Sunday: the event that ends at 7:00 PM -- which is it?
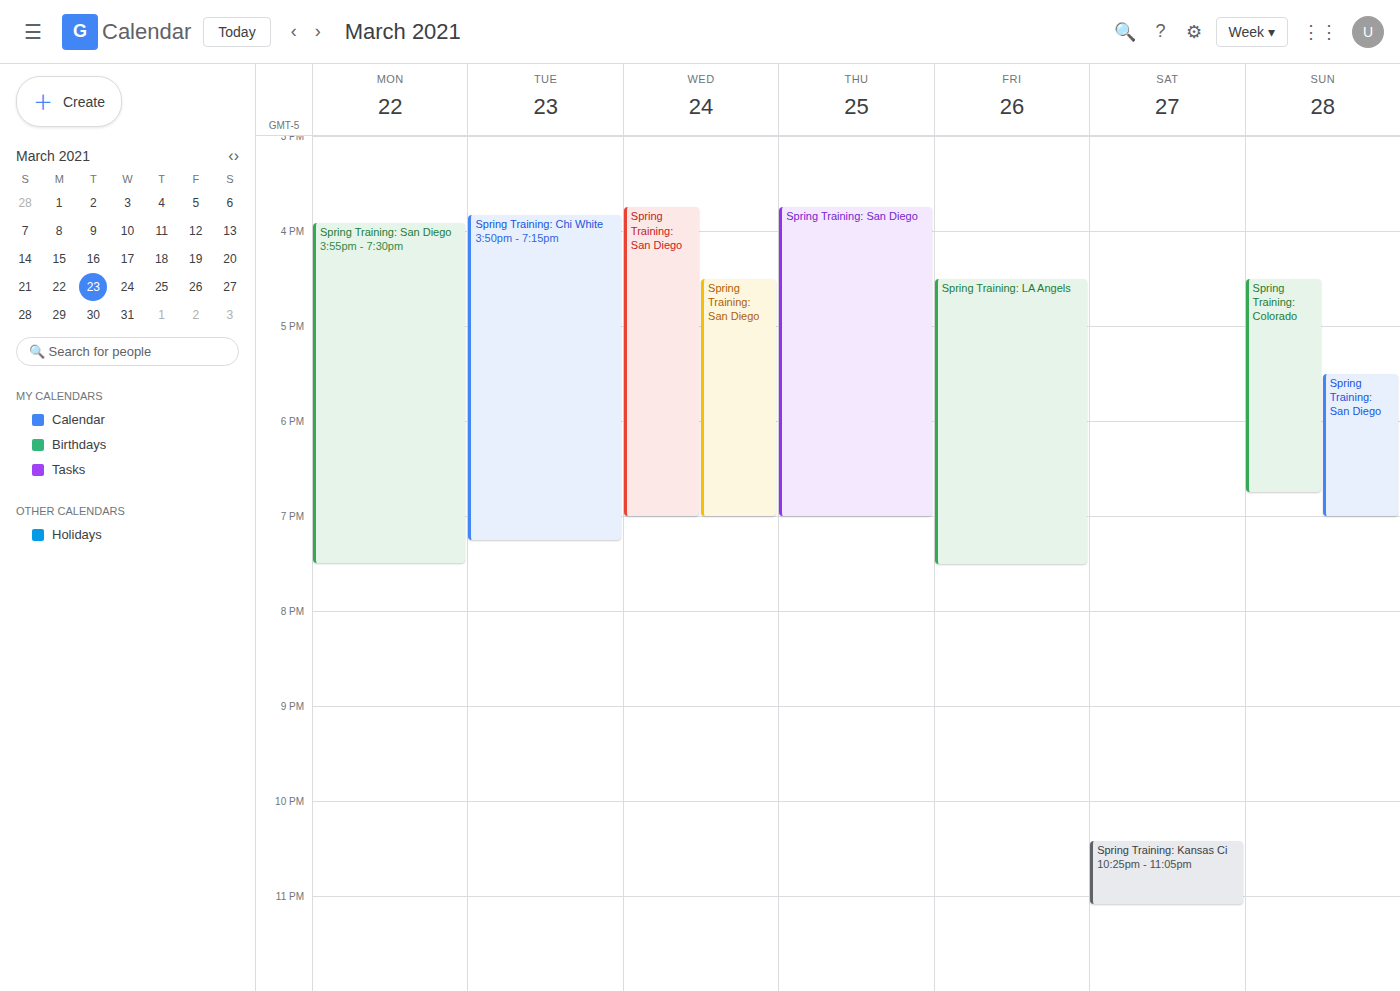
"Spring Training: San Diego"